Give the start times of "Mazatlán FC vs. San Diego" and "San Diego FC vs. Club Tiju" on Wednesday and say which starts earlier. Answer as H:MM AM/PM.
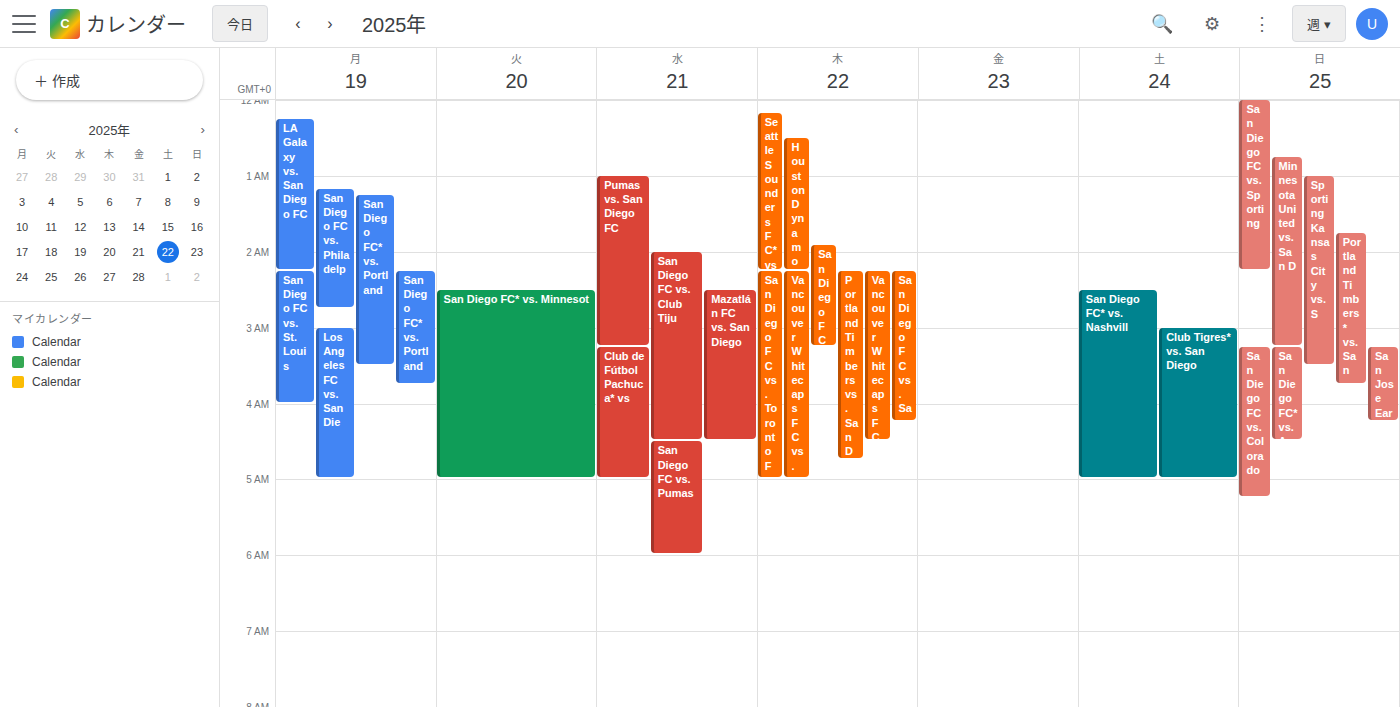
"San Diego FC vs. Club Tiju" 2:00 AM; "Mazatlán FC vs. San Diego" 2:30 AM.